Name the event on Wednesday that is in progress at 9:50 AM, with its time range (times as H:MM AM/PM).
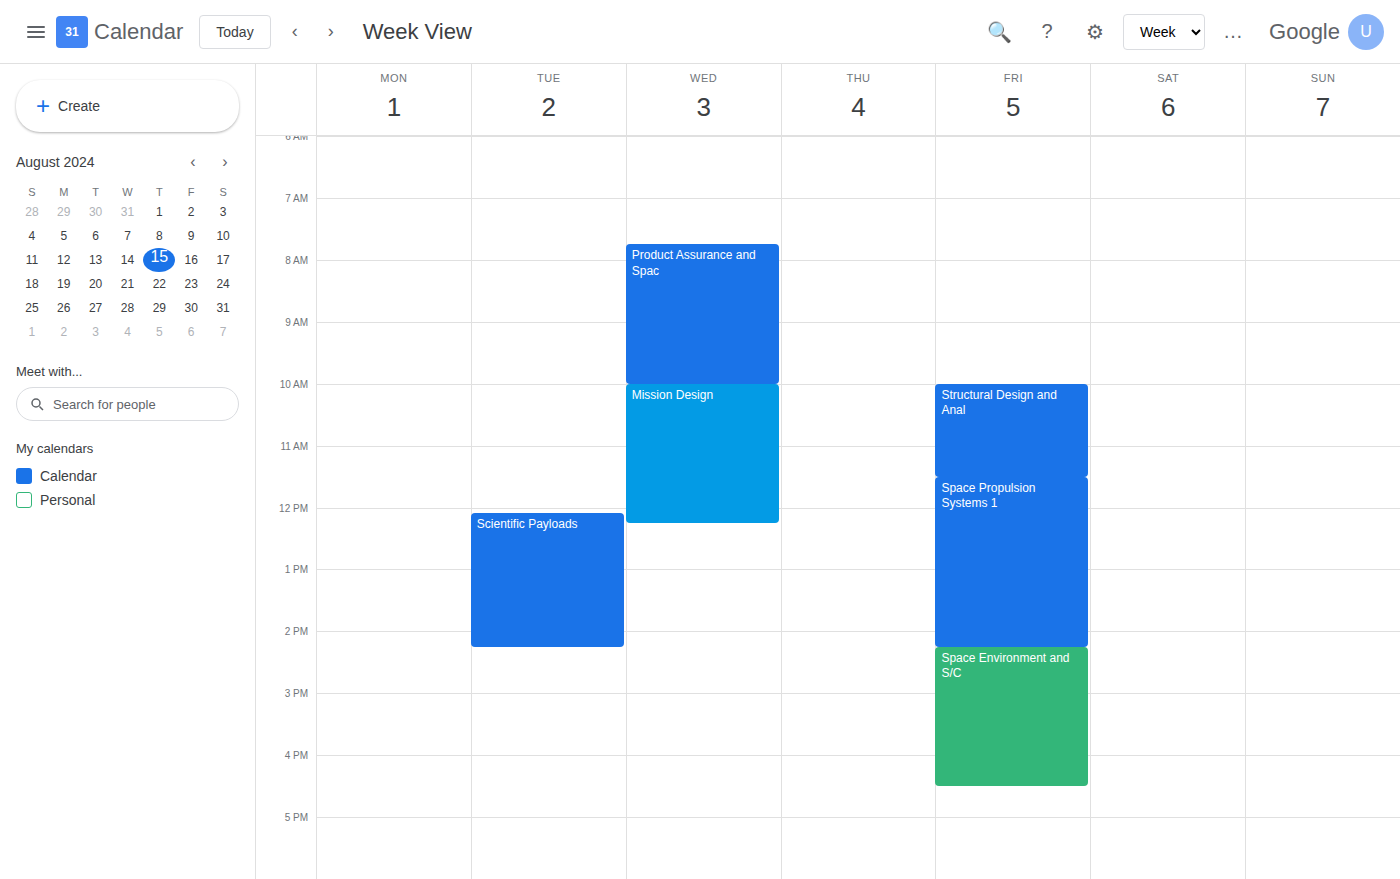
"Product Assurance and Spac", 7:45 AM to 10:00 AM